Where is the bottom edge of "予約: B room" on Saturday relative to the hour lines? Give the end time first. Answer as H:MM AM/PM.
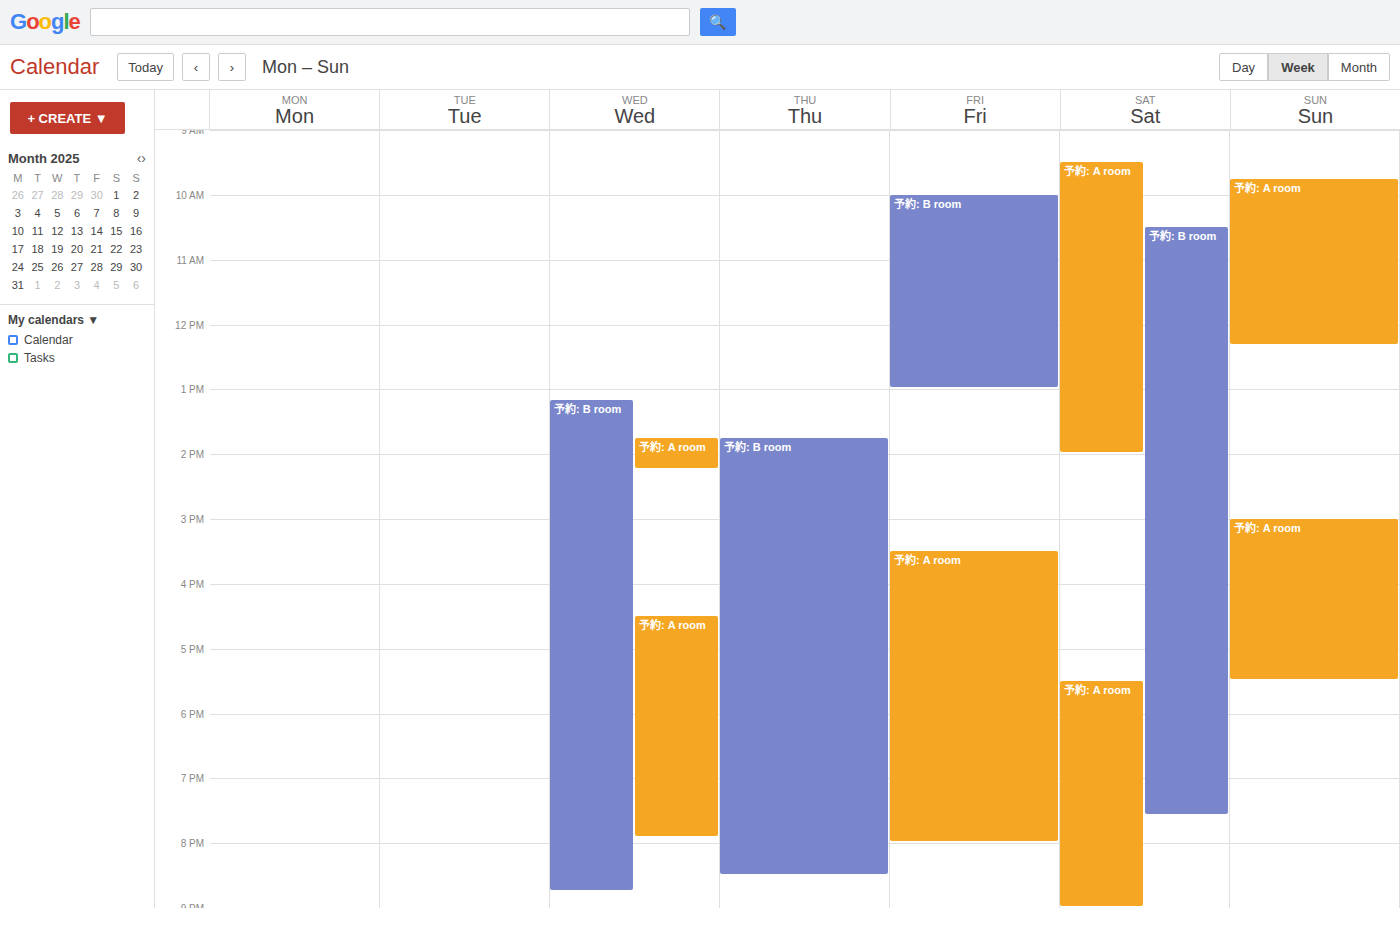
7:35 PM -- neither: 35 minutes below the 7 PM line and 25 minutes above the 8 PM line.